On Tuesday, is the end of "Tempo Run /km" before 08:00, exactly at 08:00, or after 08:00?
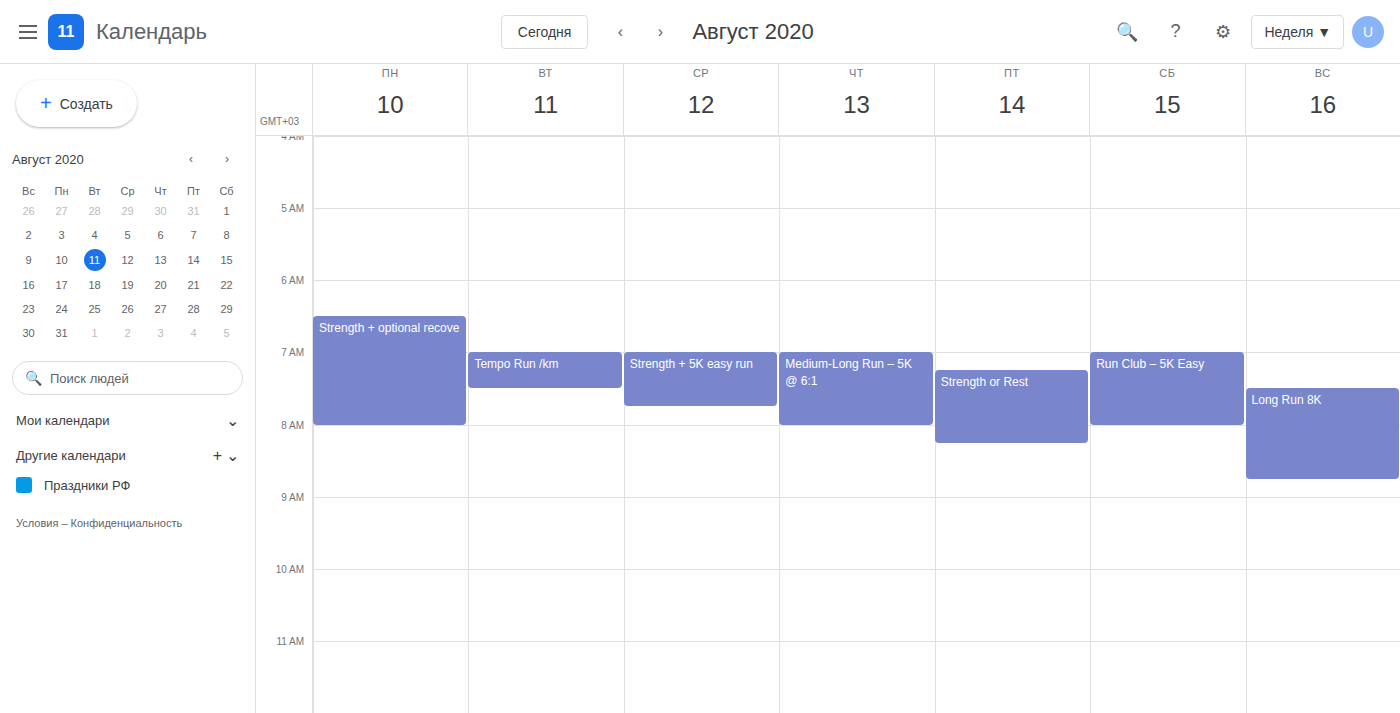
07:30 -- before 08:00, 30 minutes above the 08:00 line.